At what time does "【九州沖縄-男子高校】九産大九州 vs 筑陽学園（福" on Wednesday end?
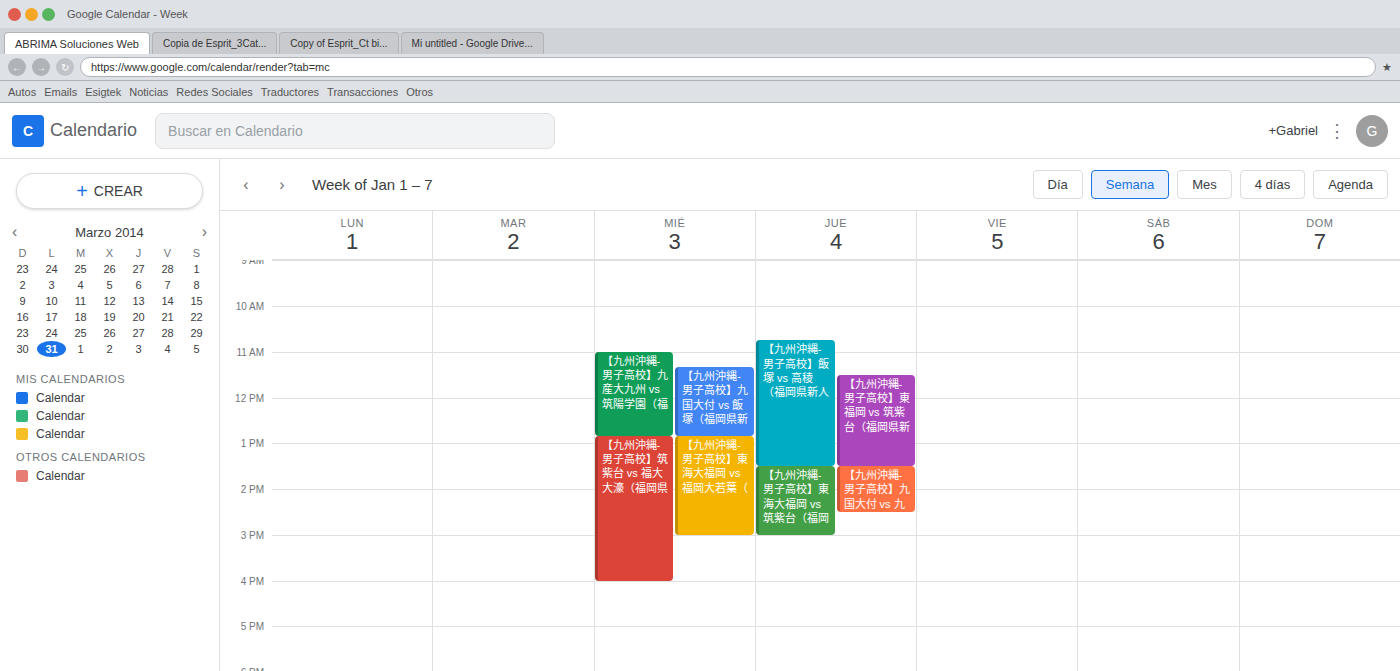
12:50 PM